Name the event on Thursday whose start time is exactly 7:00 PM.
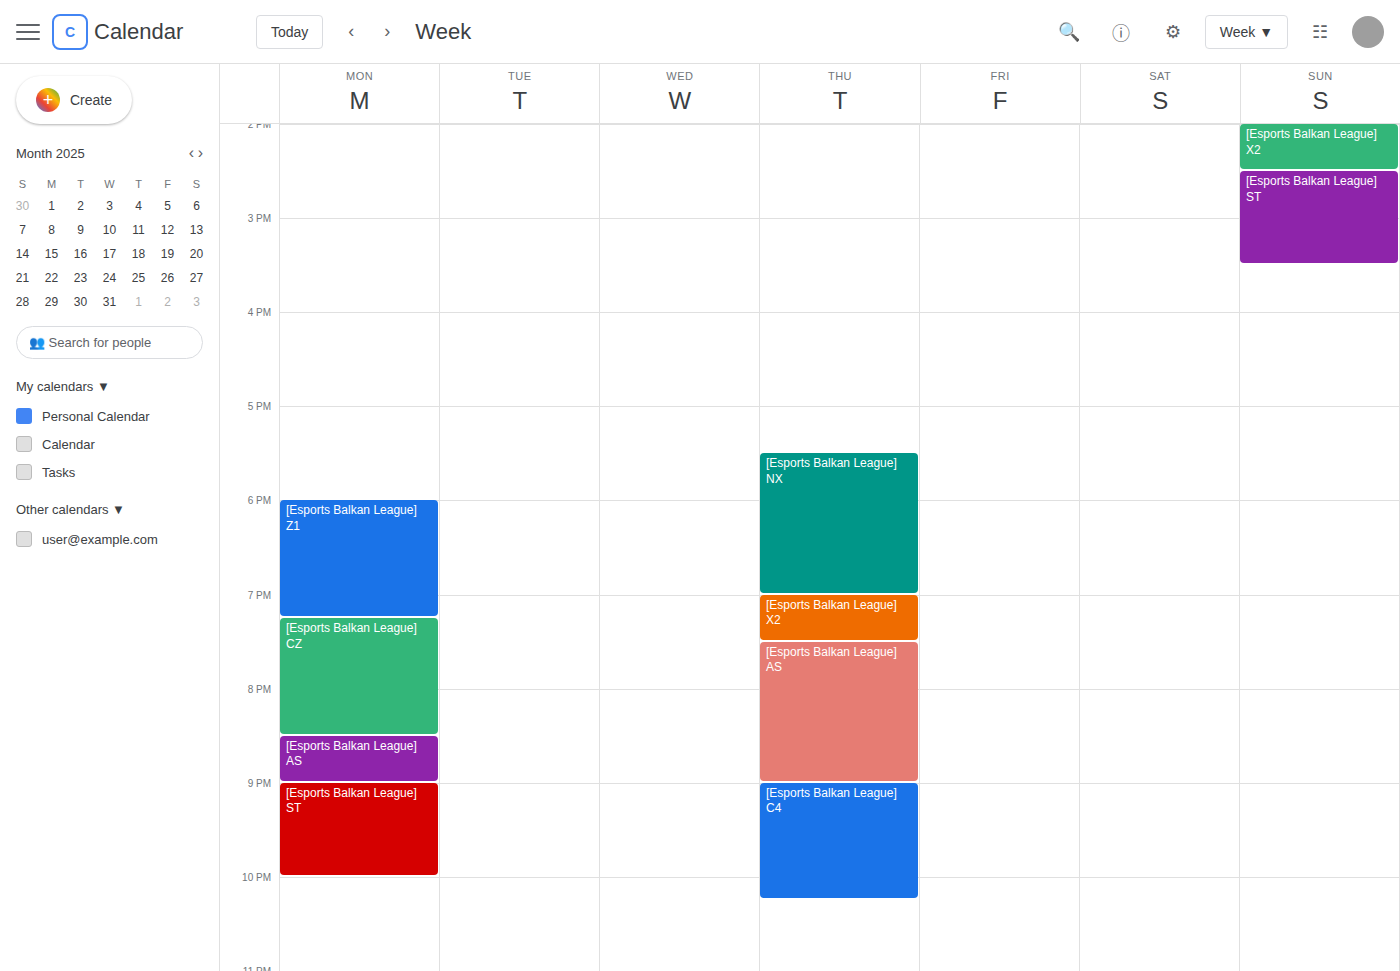
"[Esports Balkan League] X2"